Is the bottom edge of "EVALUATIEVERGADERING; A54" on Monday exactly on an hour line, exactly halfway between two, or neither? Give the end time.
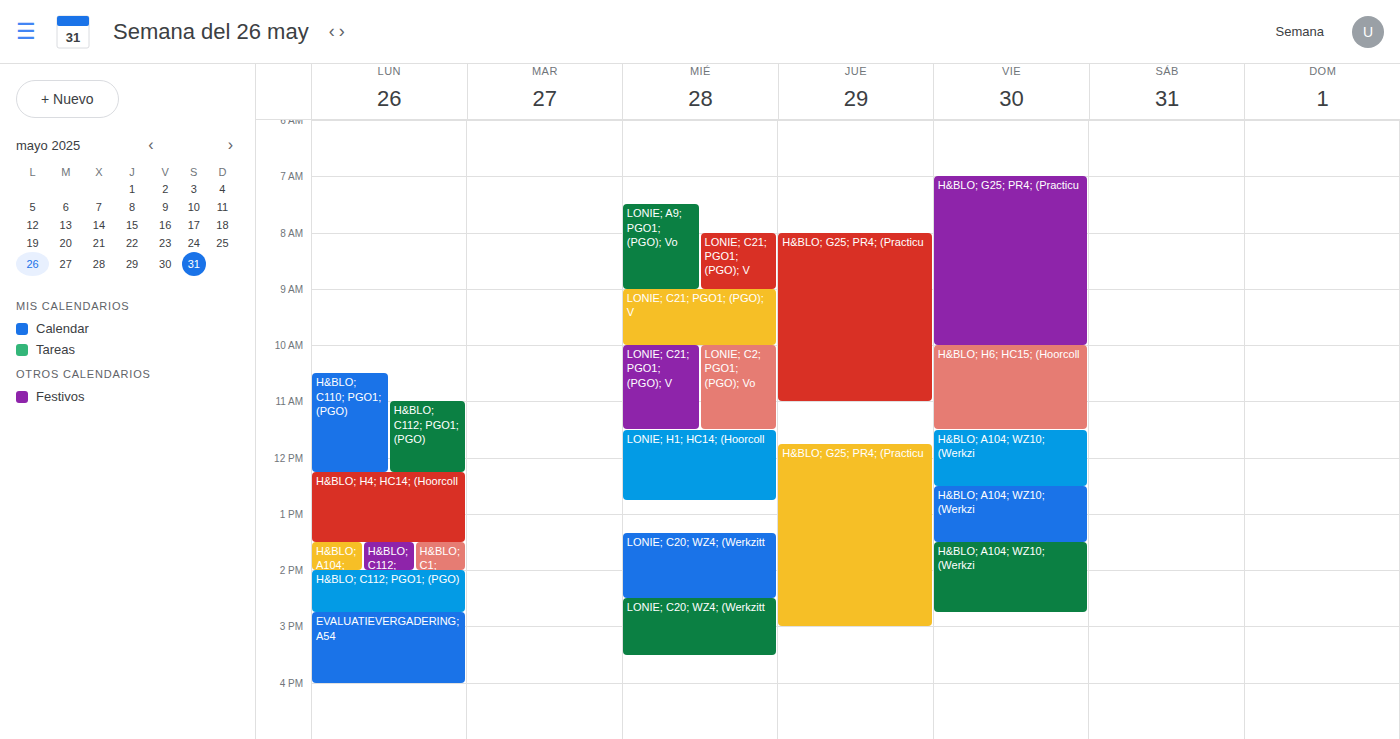
4:00 PM -- exactly on the 4 PM line.